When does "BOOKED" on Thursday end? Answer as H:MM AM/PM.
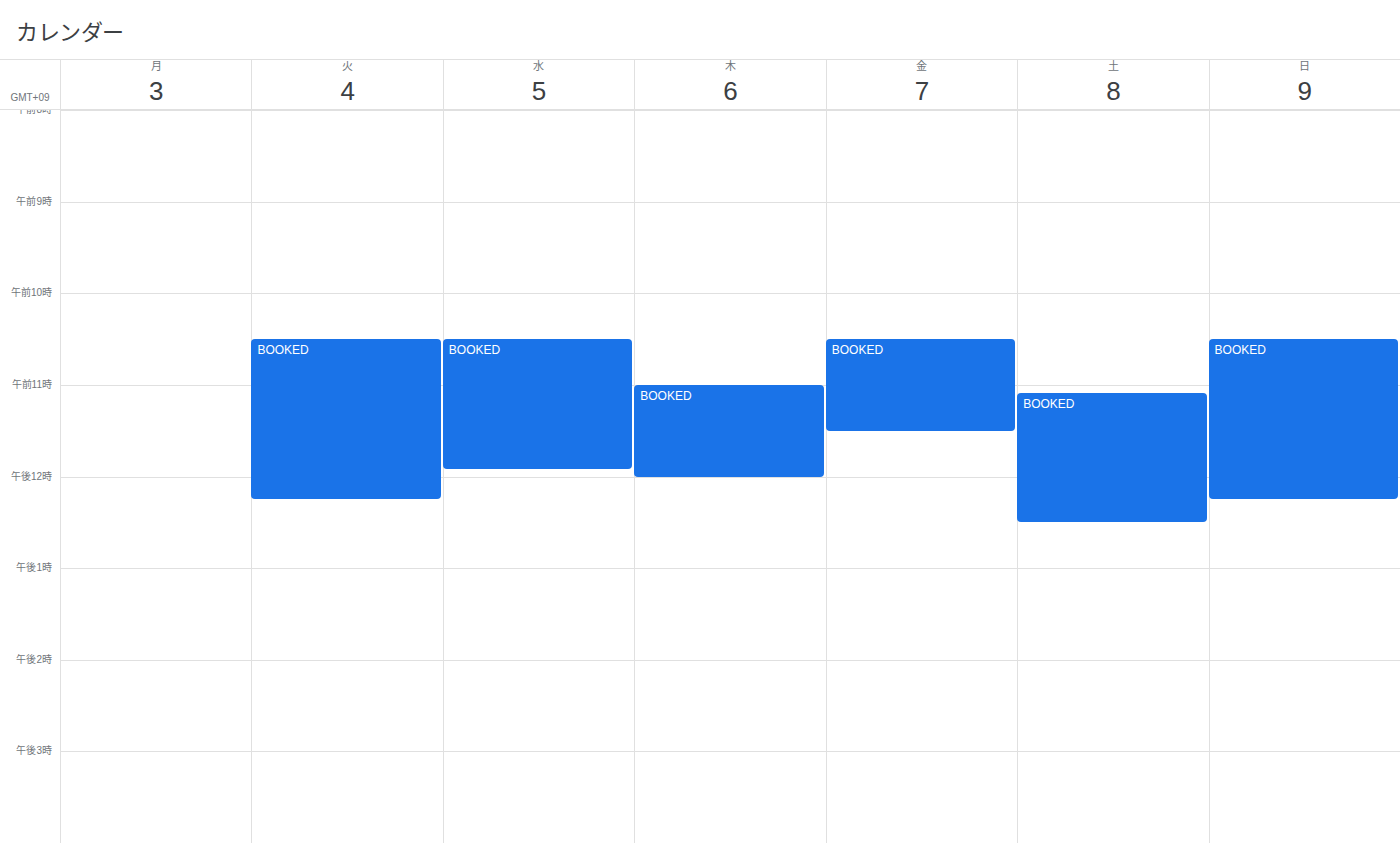
12:00 PM